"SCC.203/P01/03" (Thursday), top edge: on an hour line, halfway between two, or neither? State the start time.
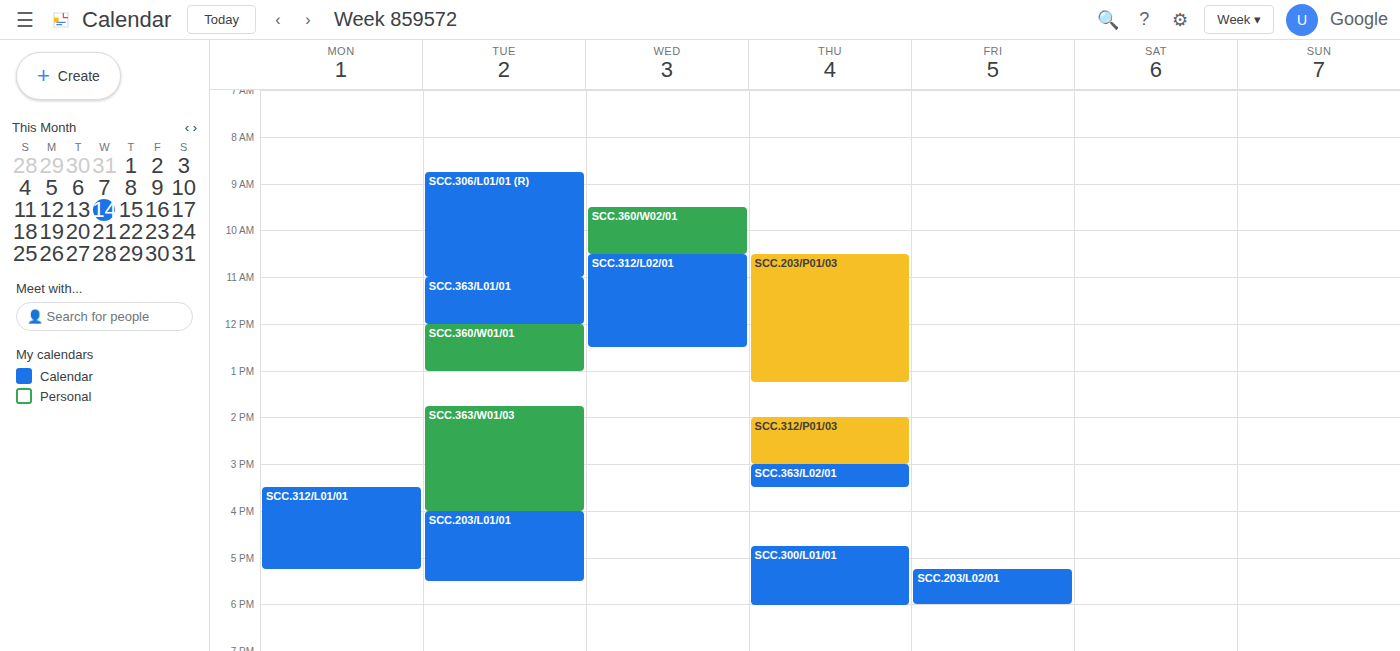
10:30 AM -- halfway between the 10 AM and 11 AM lines.